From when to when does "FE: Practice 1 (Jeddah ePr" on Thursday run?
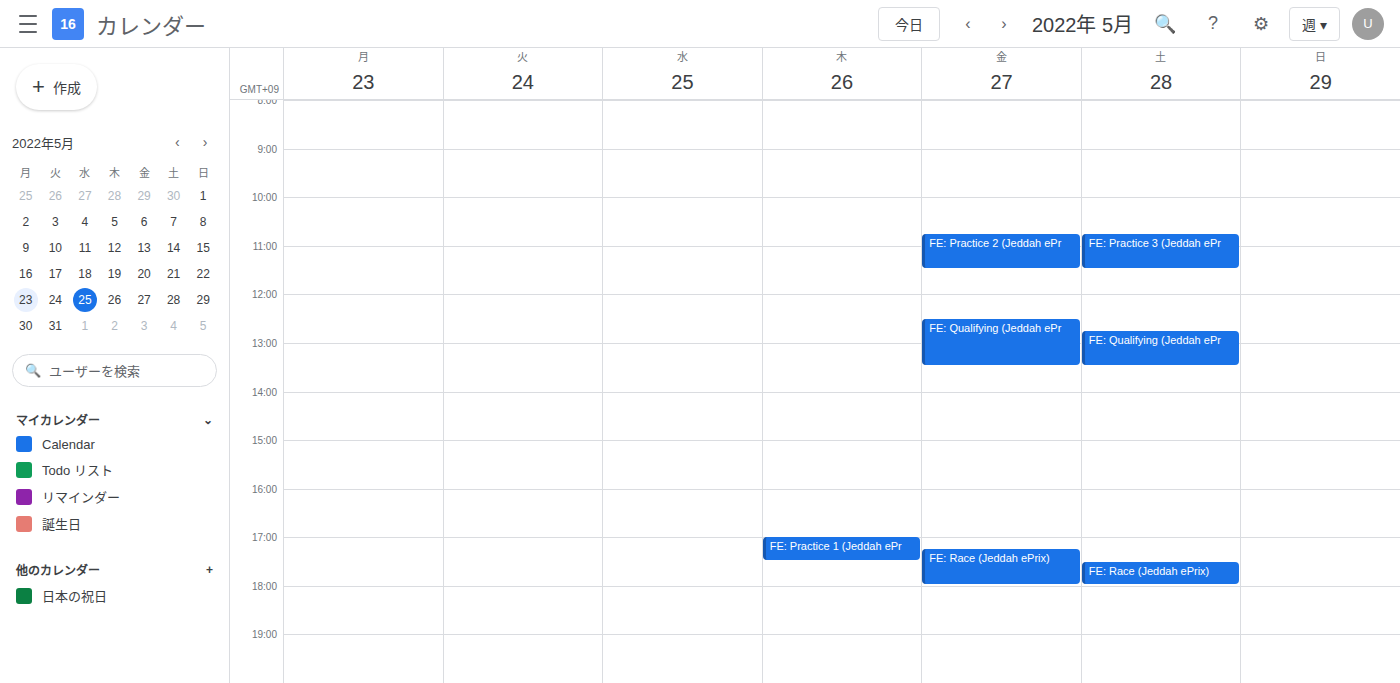
5:00 PM to 5:30 PM